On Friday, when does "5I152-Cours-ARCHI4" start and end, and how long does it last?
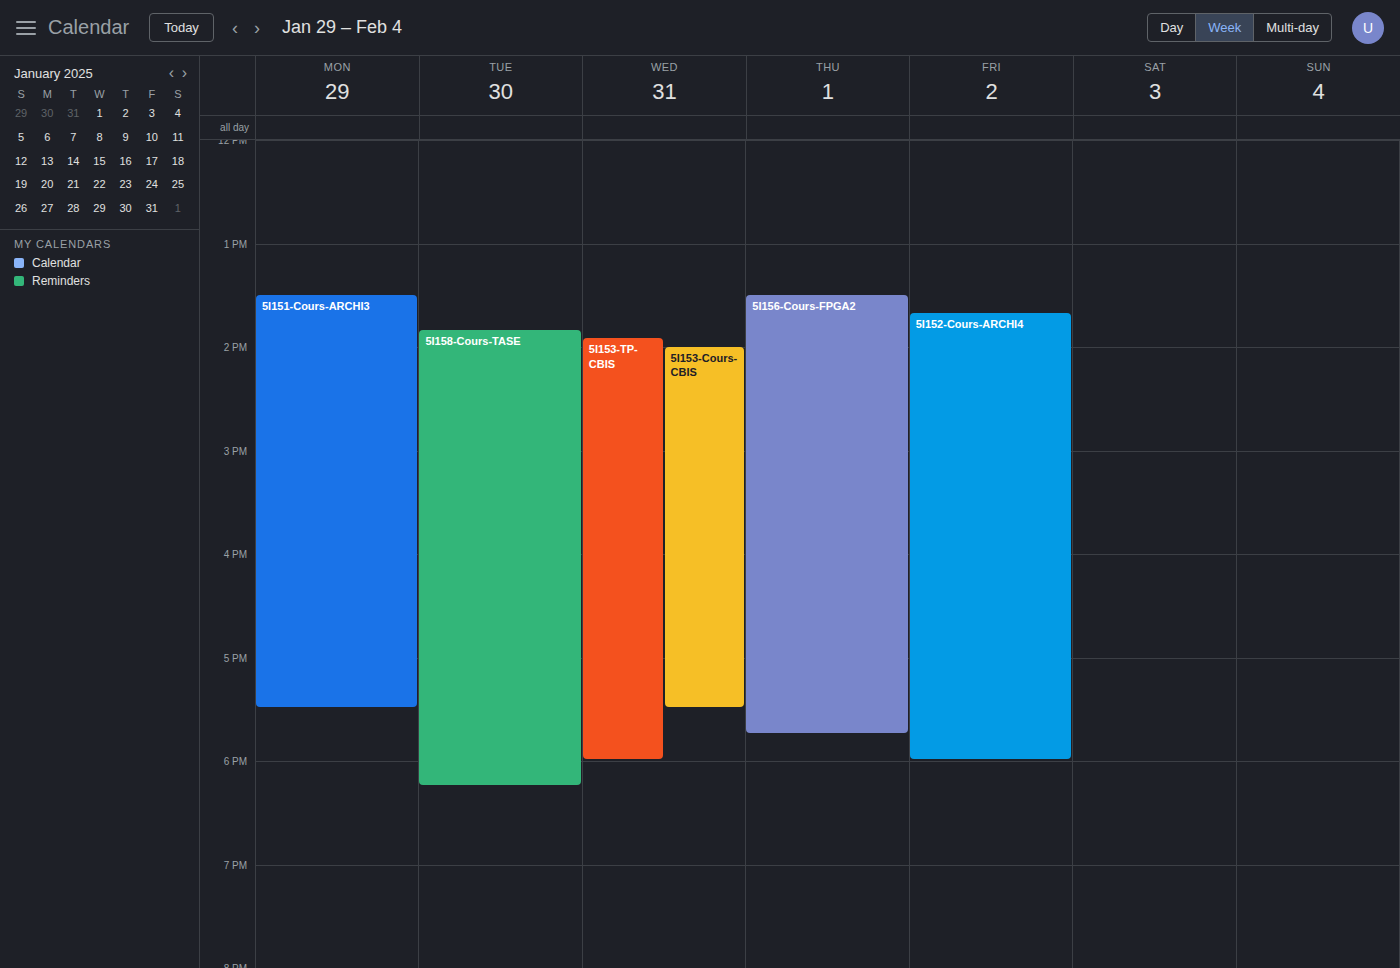
1:40 PM to 6:00 PM, 4 hours 20 minutes